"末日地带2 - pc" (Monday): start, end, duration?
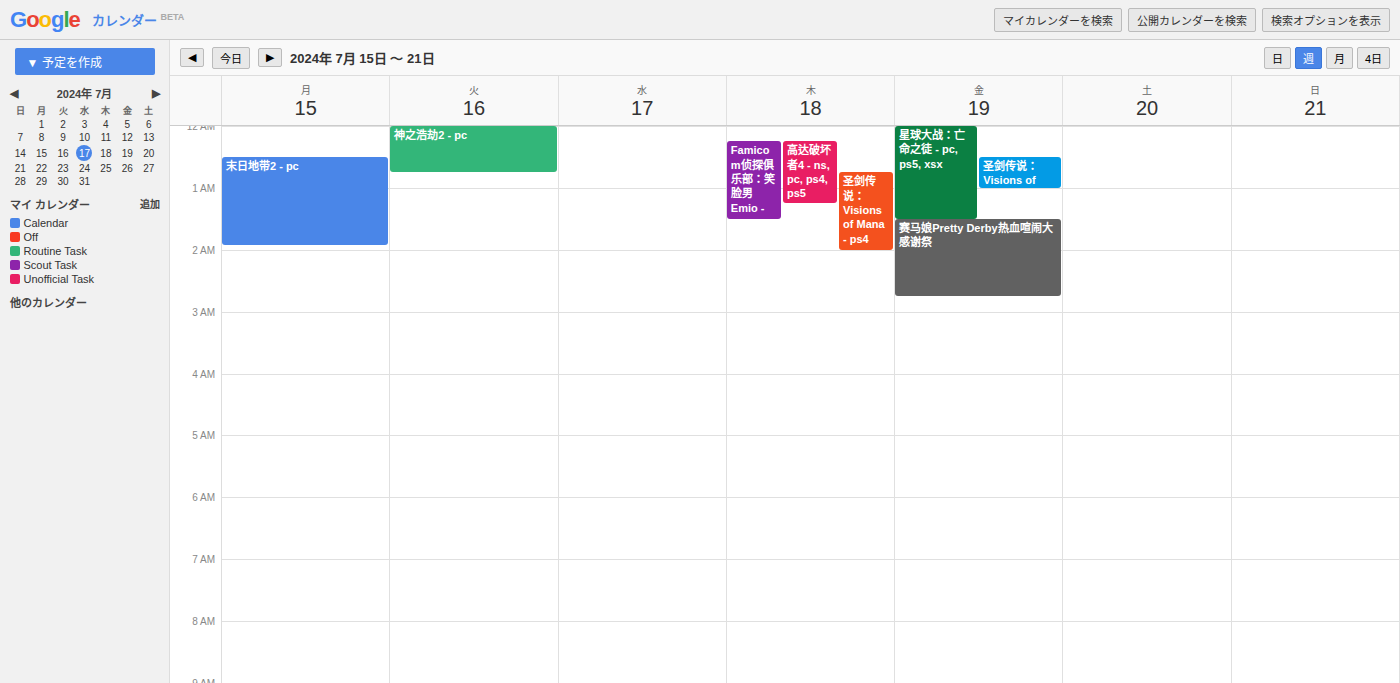
12:30 AM to 1:55 AM, 1 hour 25 minutes